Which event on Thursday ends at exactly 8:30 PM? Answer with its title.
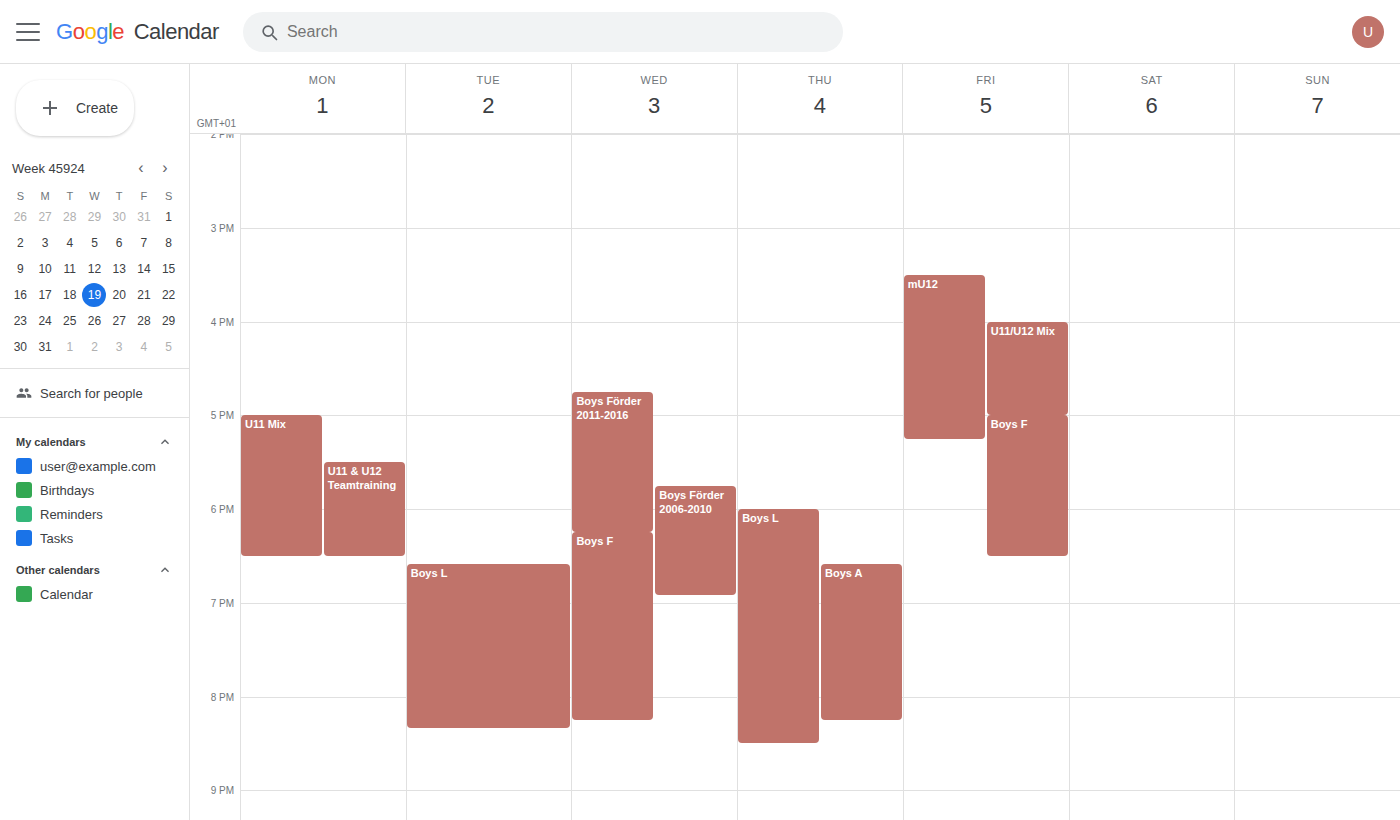
"Boys L"